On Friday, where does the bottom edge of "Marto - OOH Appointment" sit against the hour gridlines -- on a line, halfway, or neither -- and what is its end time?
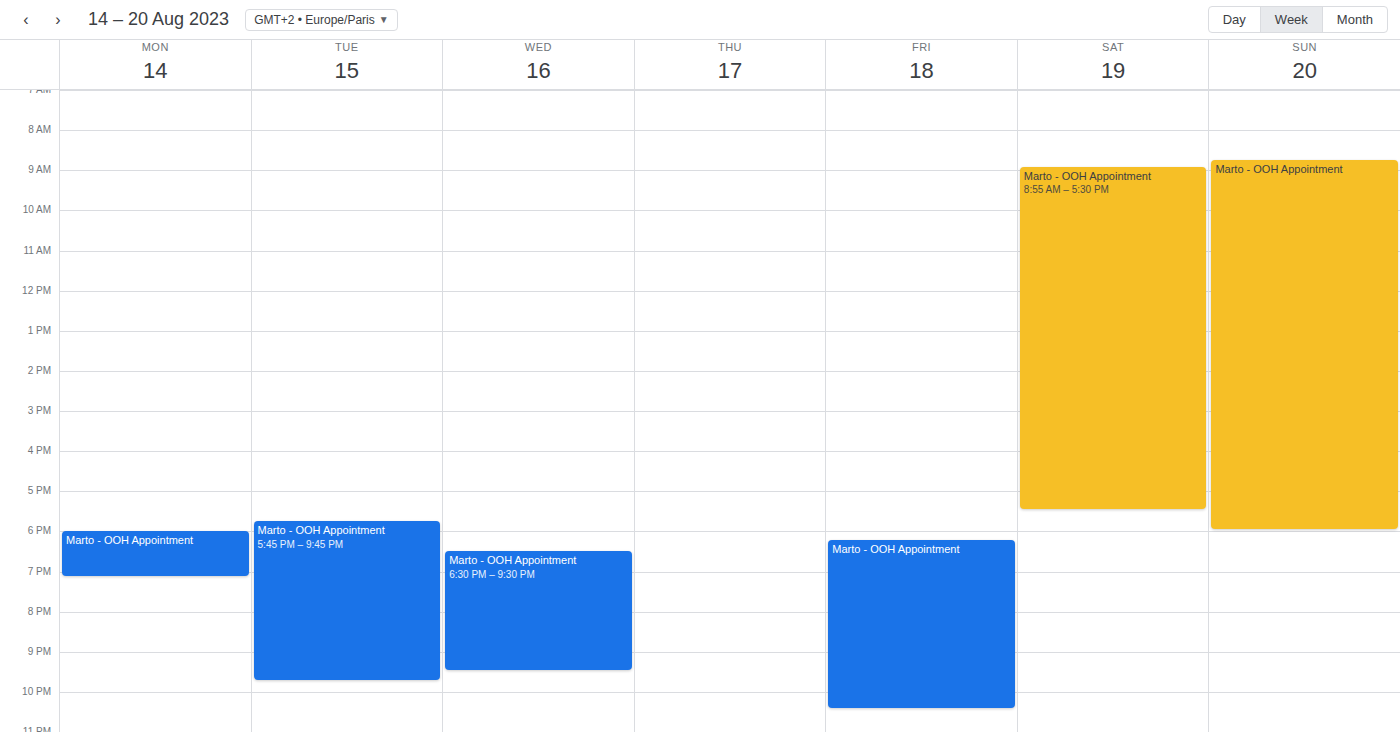
10:30 PM -- halfway between the 10 PM and 11 PM lines.